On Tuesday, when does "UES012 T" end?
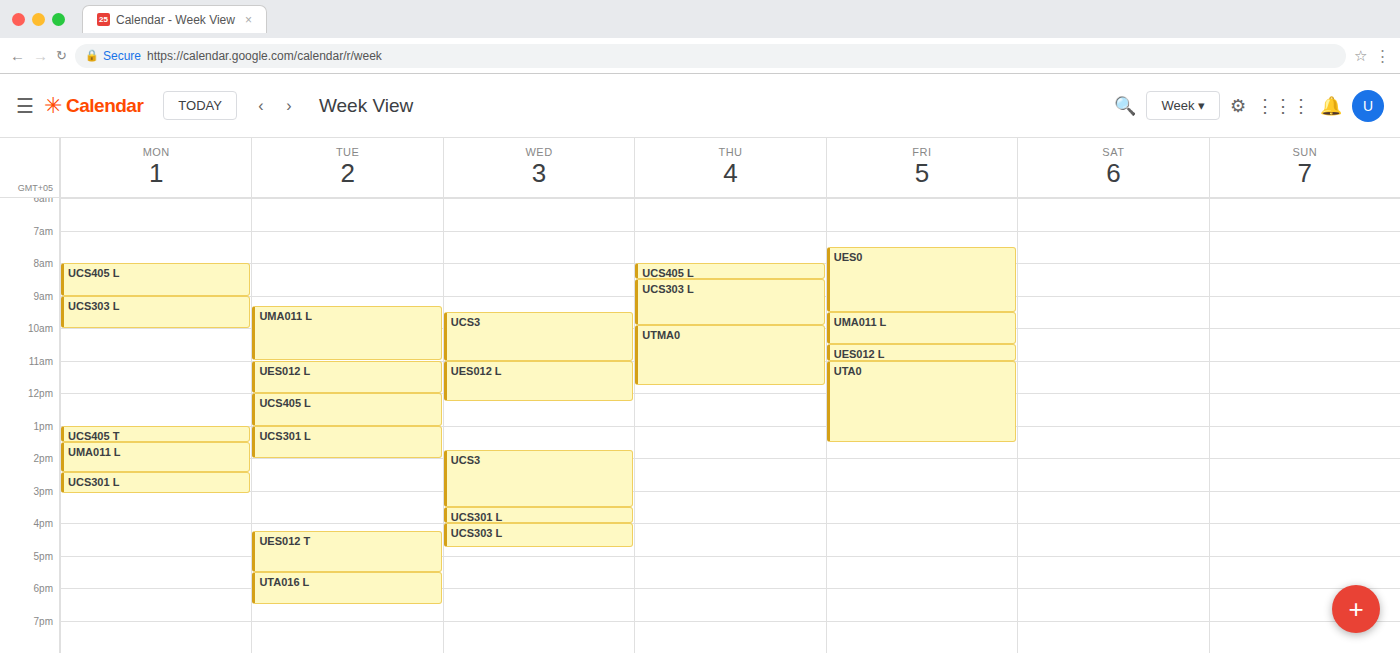
5:30 PM